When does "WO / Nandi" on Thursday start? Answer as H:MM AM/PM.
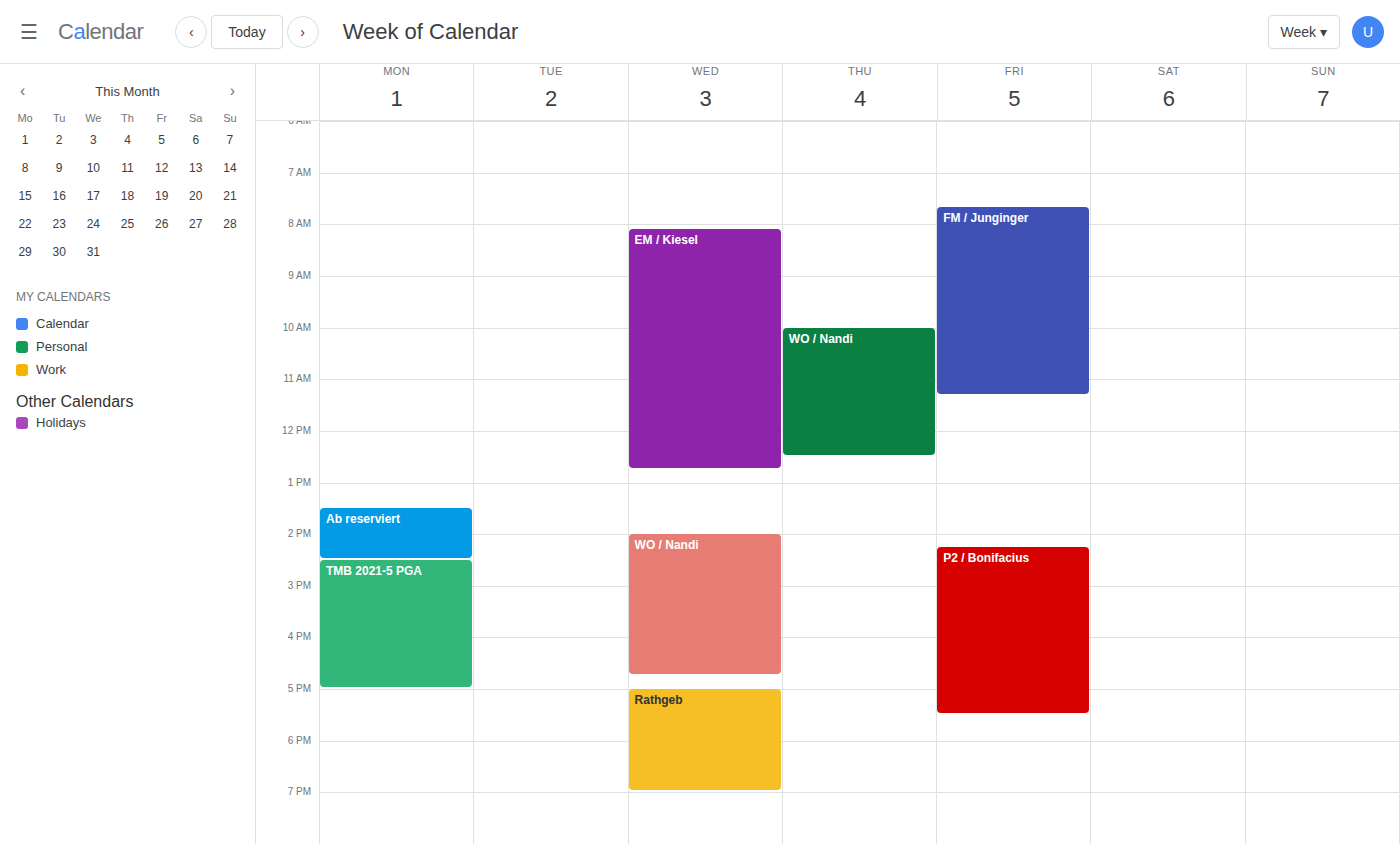
10:00 AM